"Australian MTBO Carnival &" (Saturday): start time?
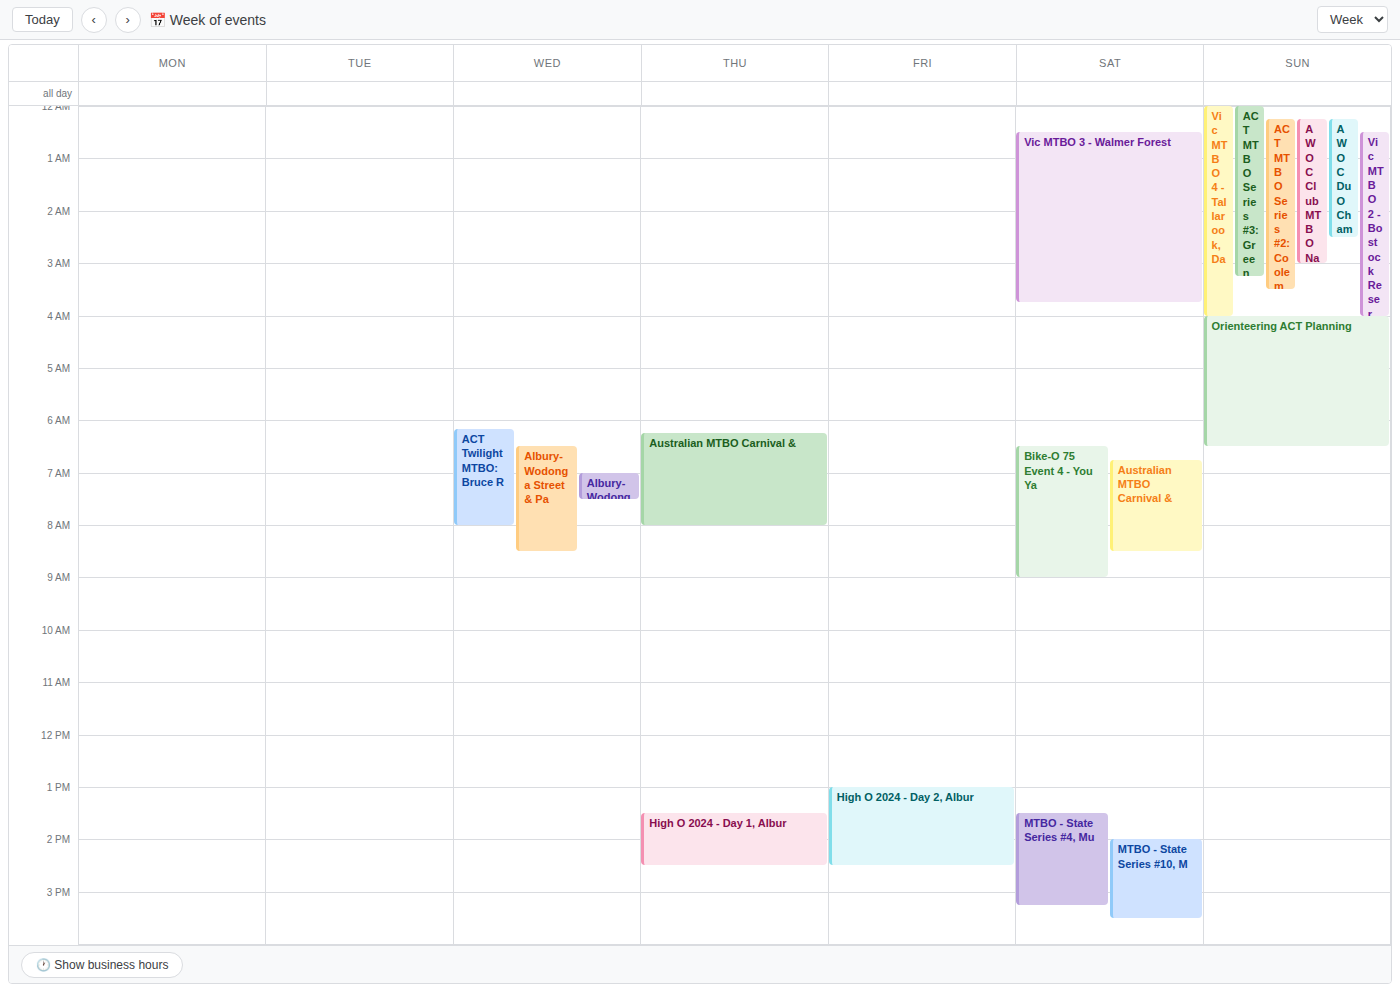
06:45